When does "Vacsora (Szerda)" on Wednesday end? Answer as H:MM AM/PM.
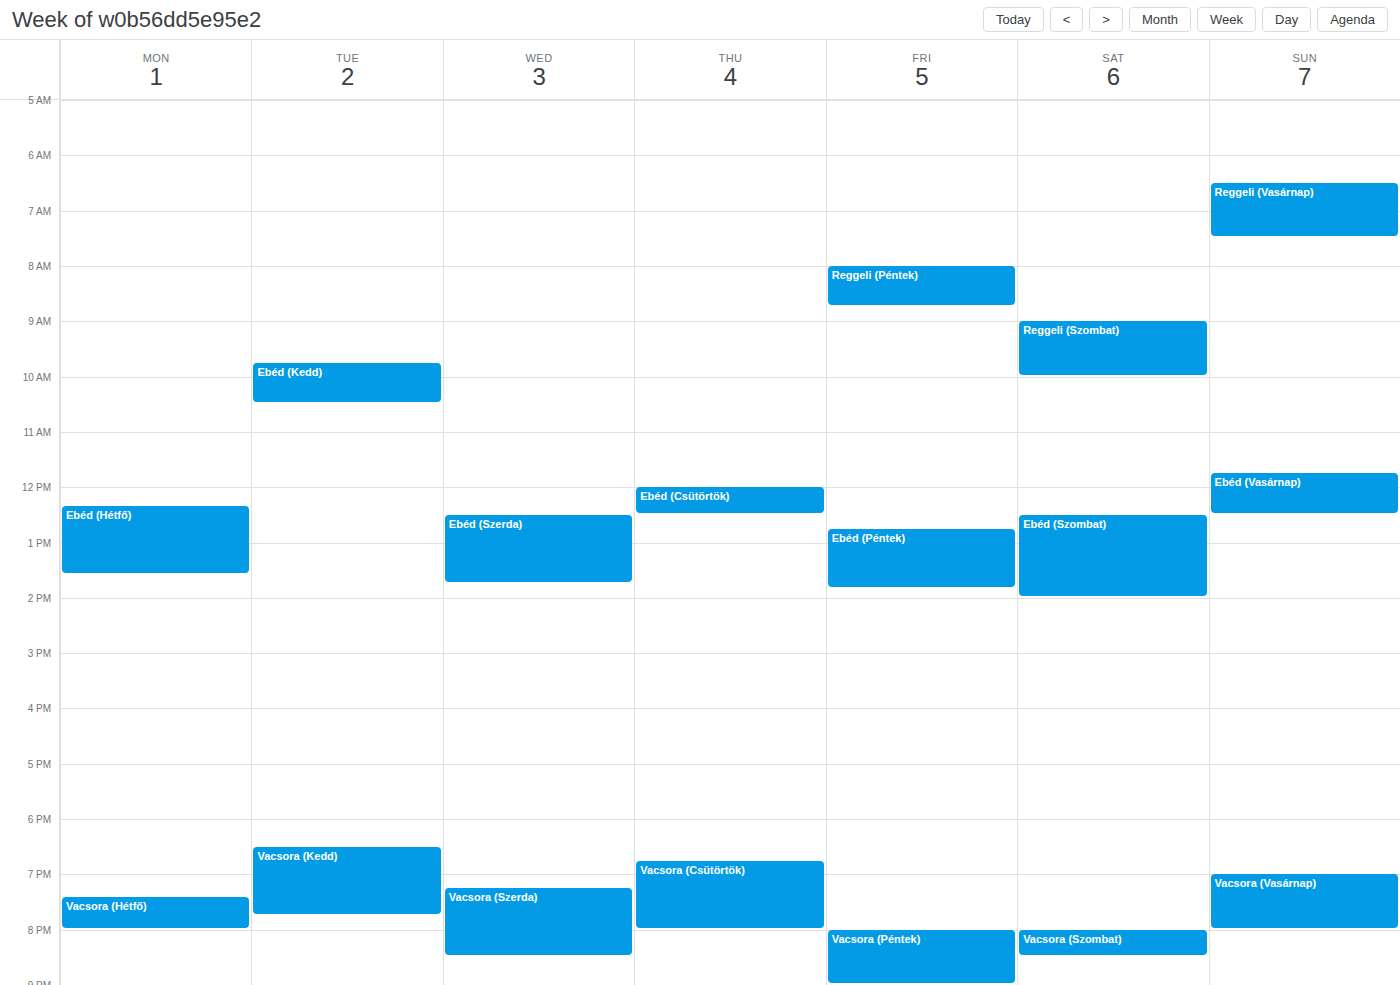
8:30 PM